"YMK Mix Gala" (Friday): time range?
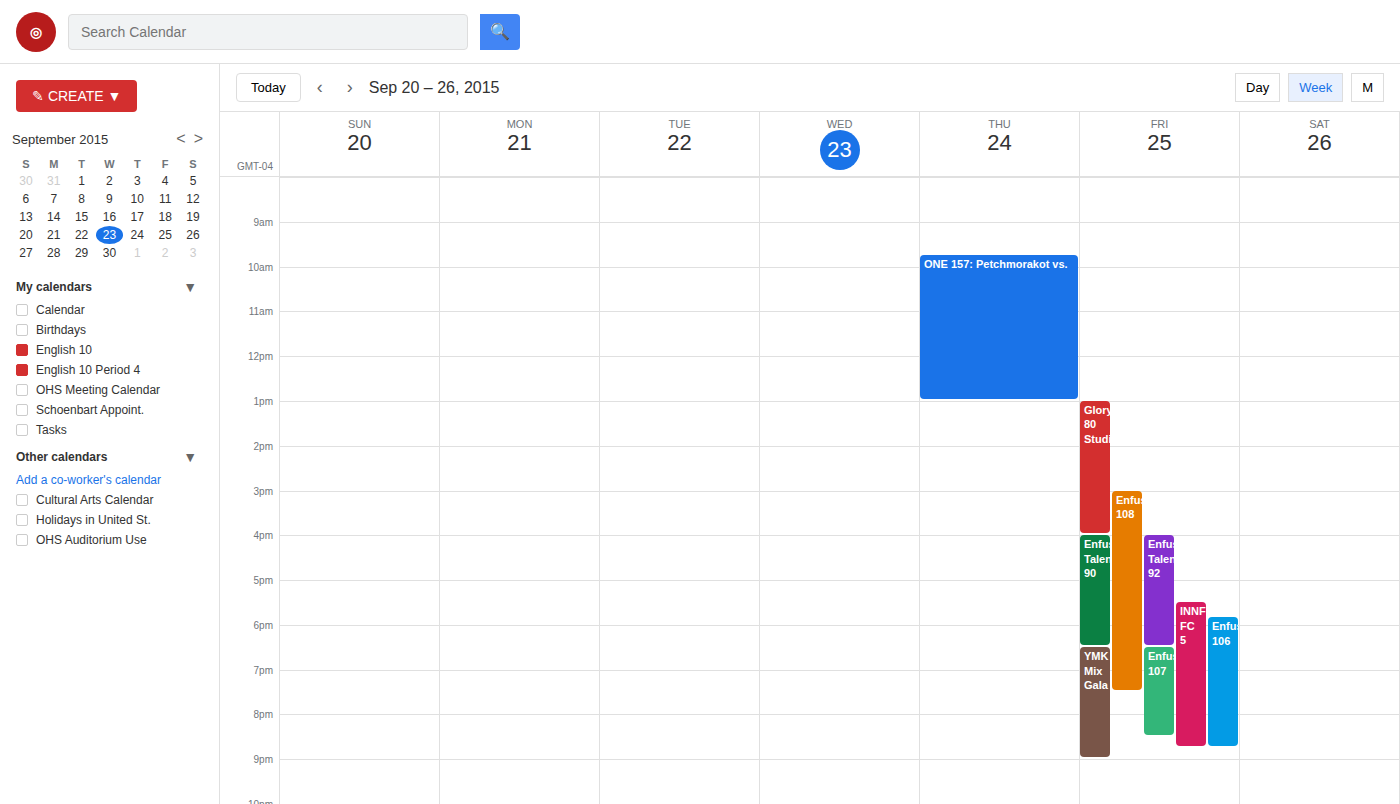
6:30 PM to 9:00 PM